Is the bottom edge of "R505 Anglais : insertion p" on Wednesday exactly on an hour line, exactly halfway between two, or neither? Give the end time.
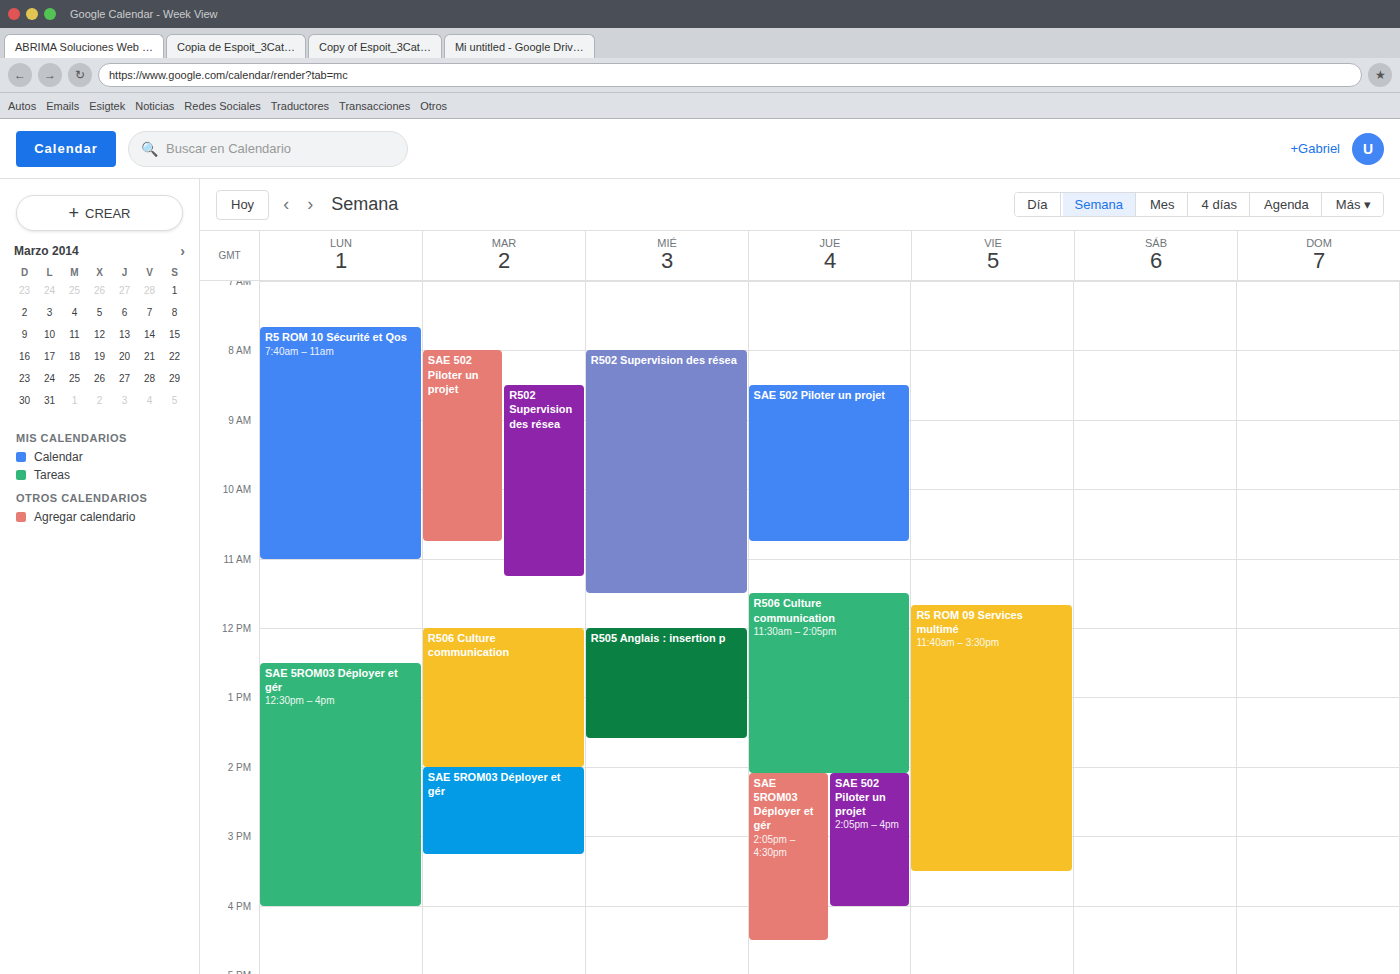
13:35 -- neither: 35 minutes below the 13:00 line and 25 minutes above the 14:00 line.